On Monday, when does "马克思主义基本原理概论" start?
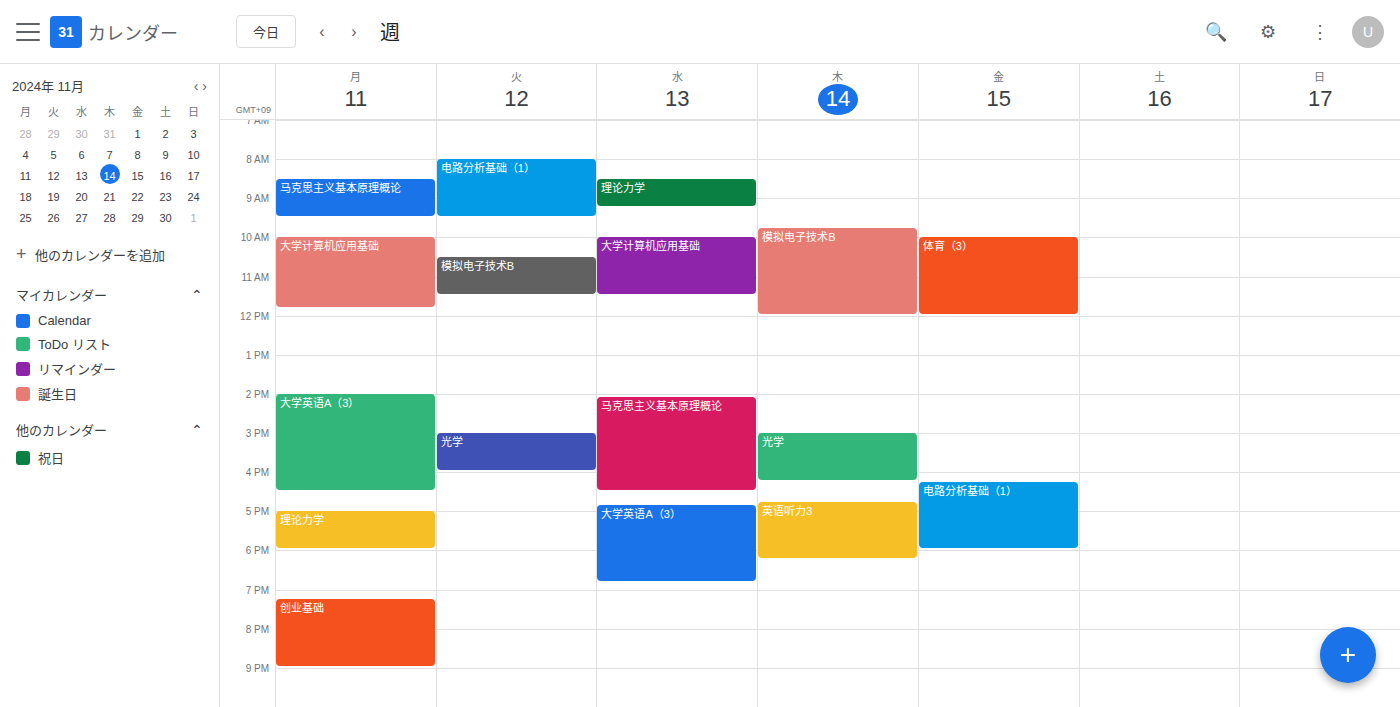
8:30 AM